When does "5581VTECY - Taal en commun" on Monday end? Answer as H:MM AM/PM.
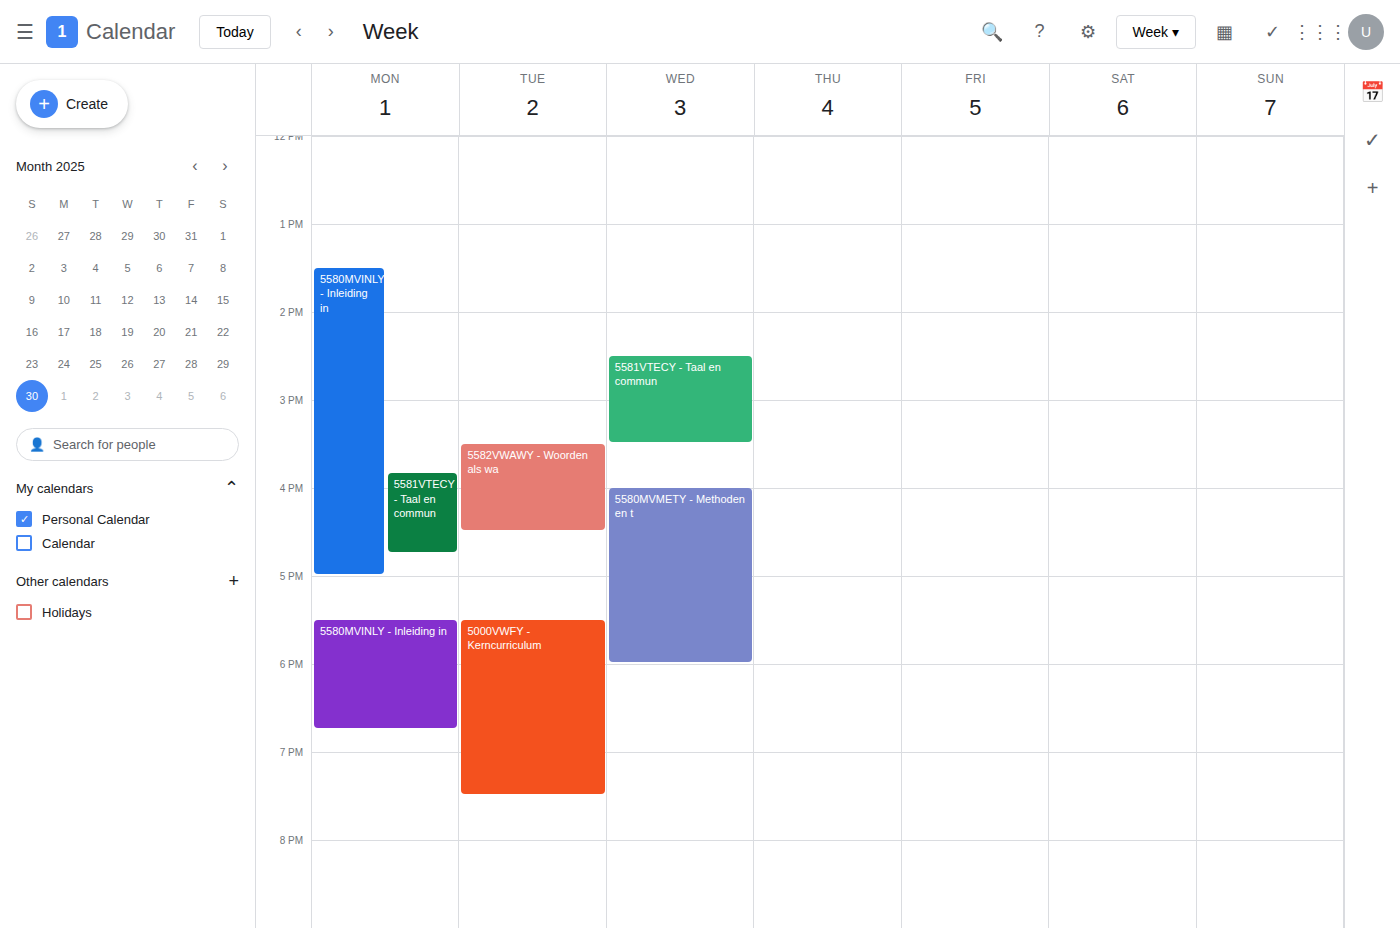
4:45 PM